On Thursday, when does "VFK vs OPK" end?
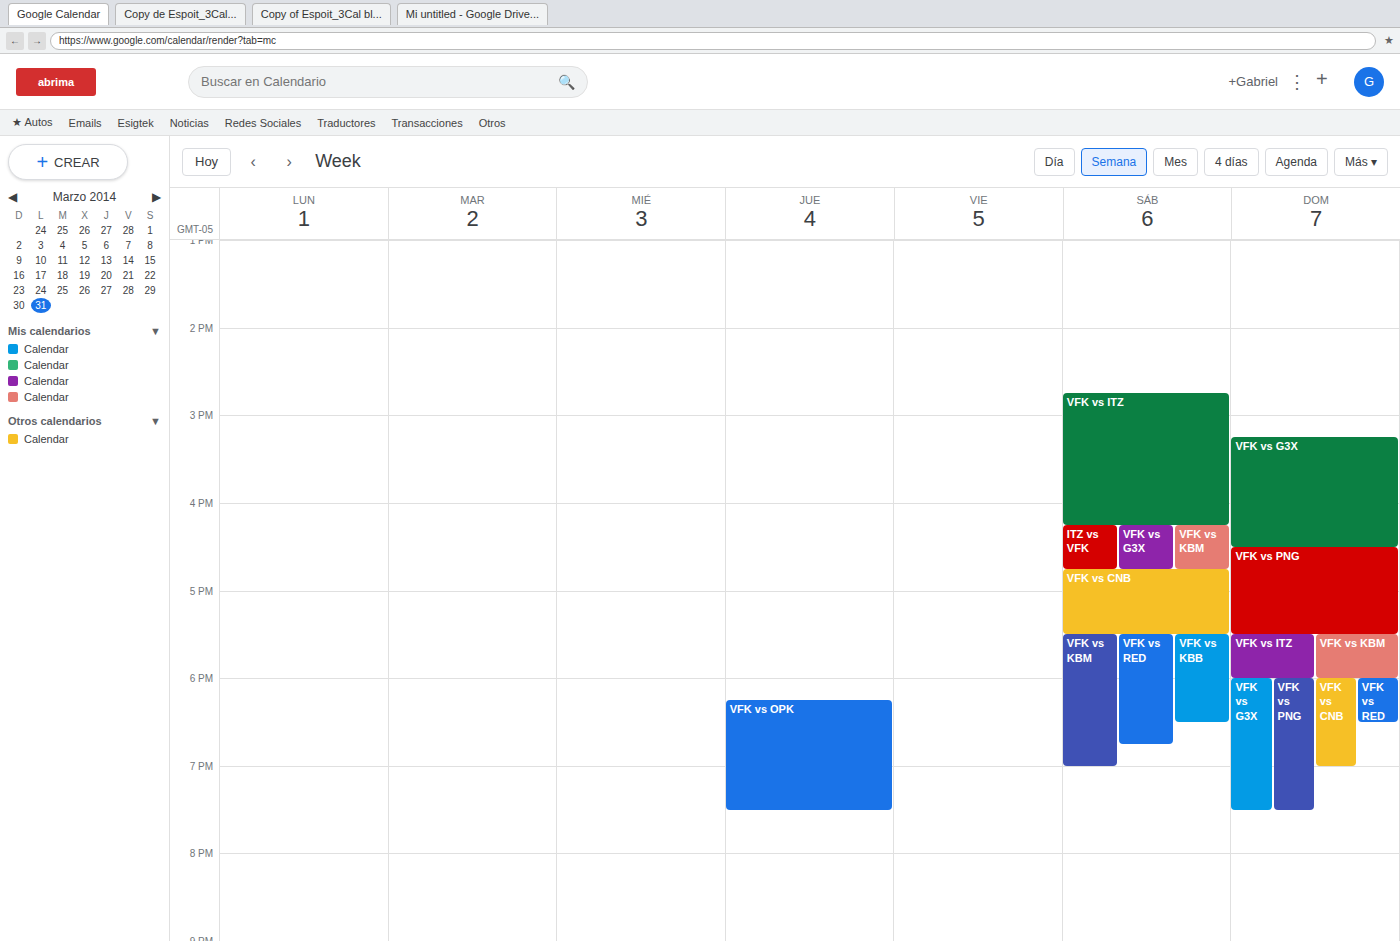
7:30 PM